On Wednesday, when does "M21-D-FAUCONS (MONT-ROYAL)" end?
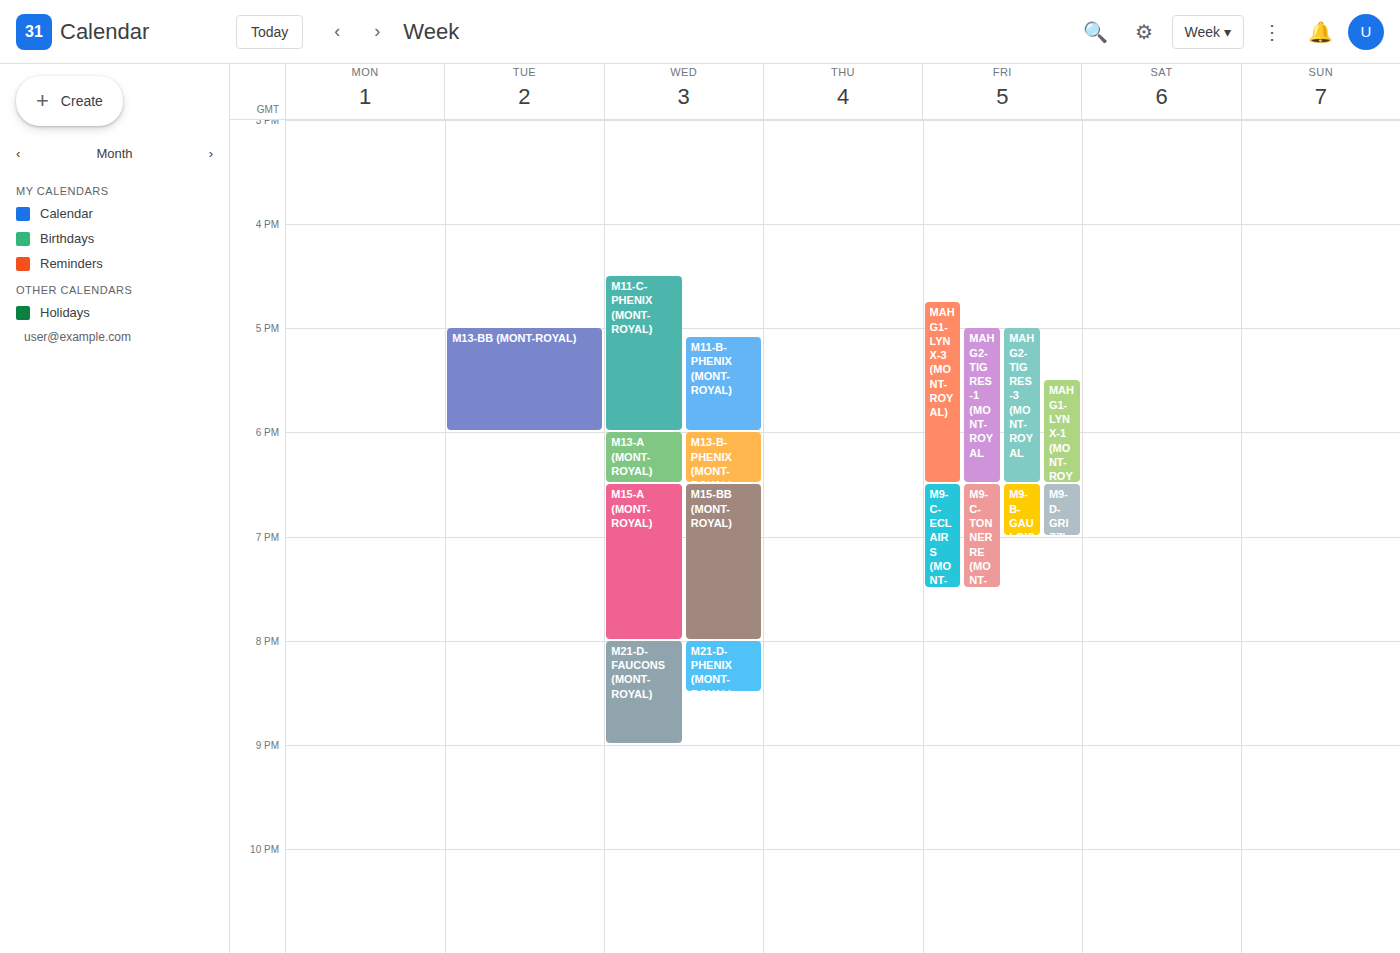
9:00 PM